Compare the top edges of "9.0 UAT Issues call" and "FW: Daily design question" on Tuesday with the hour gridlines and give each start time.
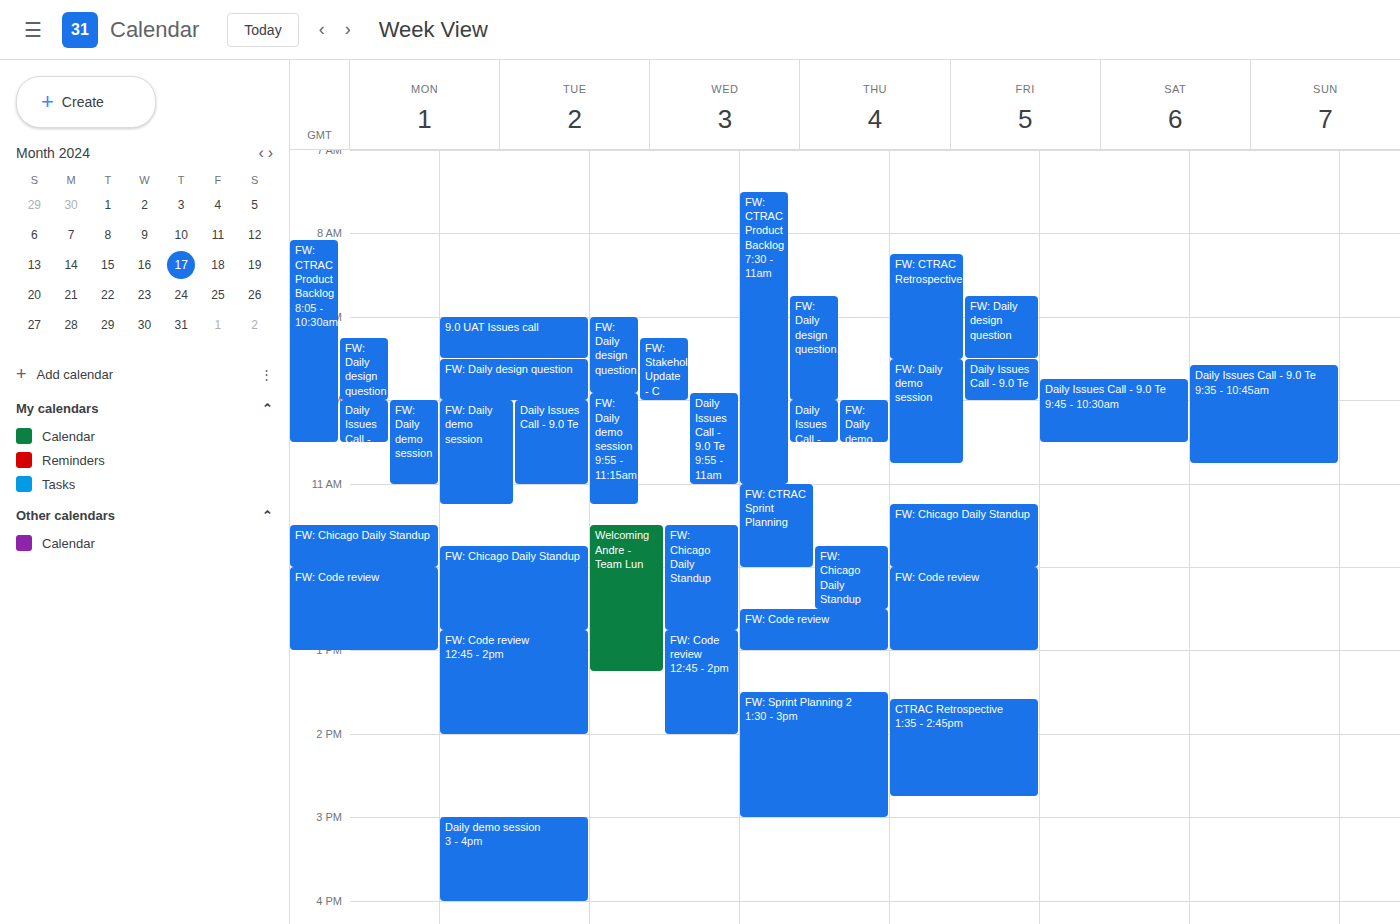
"9.0 UAT Issues call": 9:00 AM, exactly on the 9 AM line. "FW: Daily design question": 9:30 AM, halfway between the 9 AM and 10 AM lines.